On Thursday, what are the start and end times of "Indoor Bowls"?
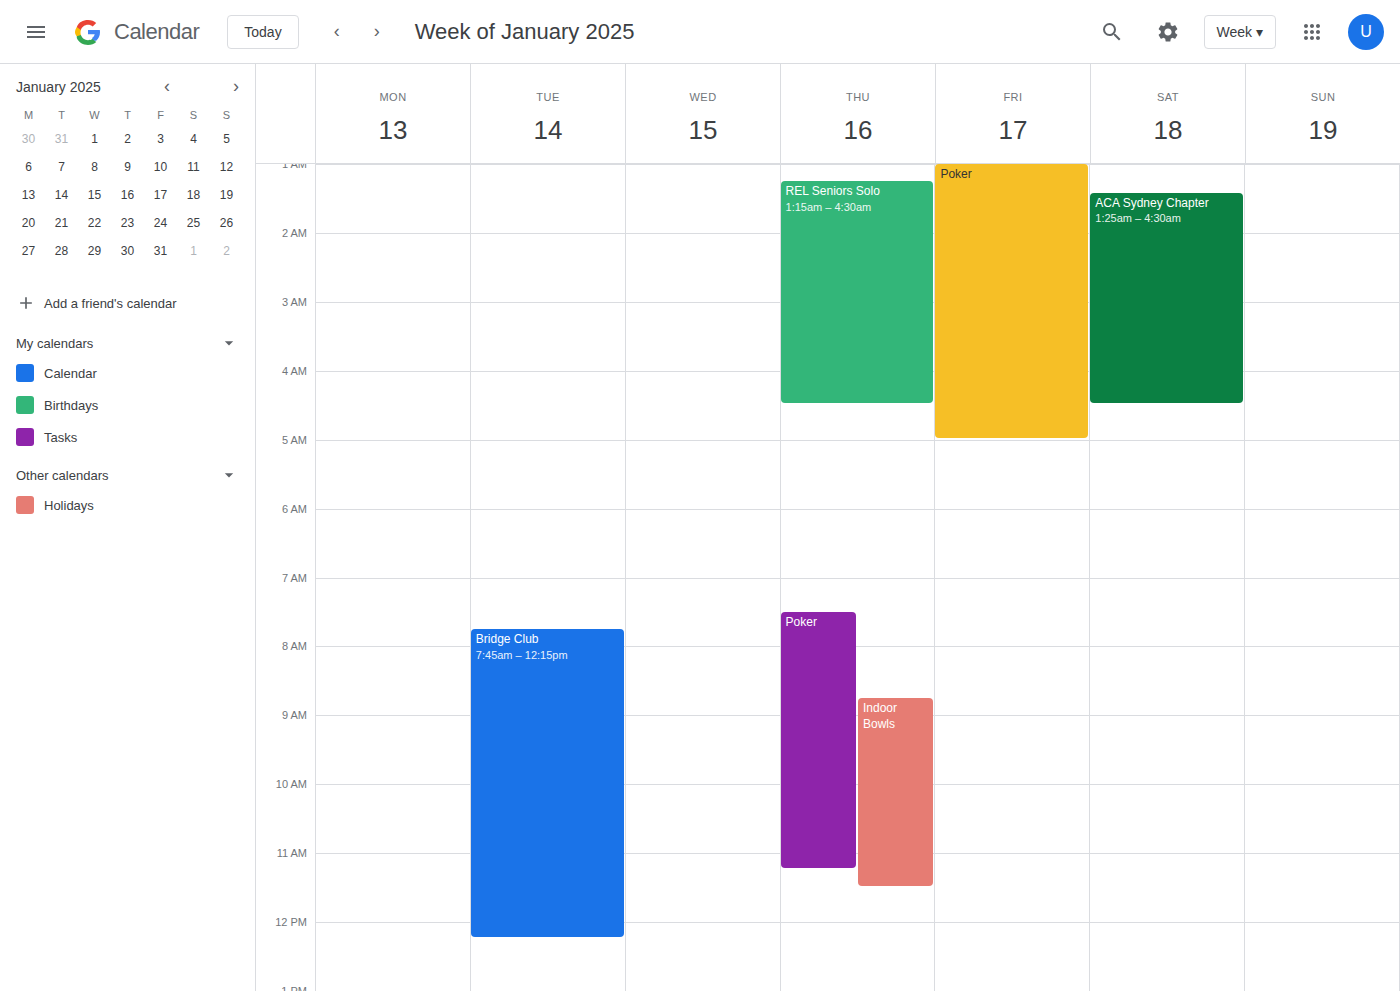
08:45 to 11:30